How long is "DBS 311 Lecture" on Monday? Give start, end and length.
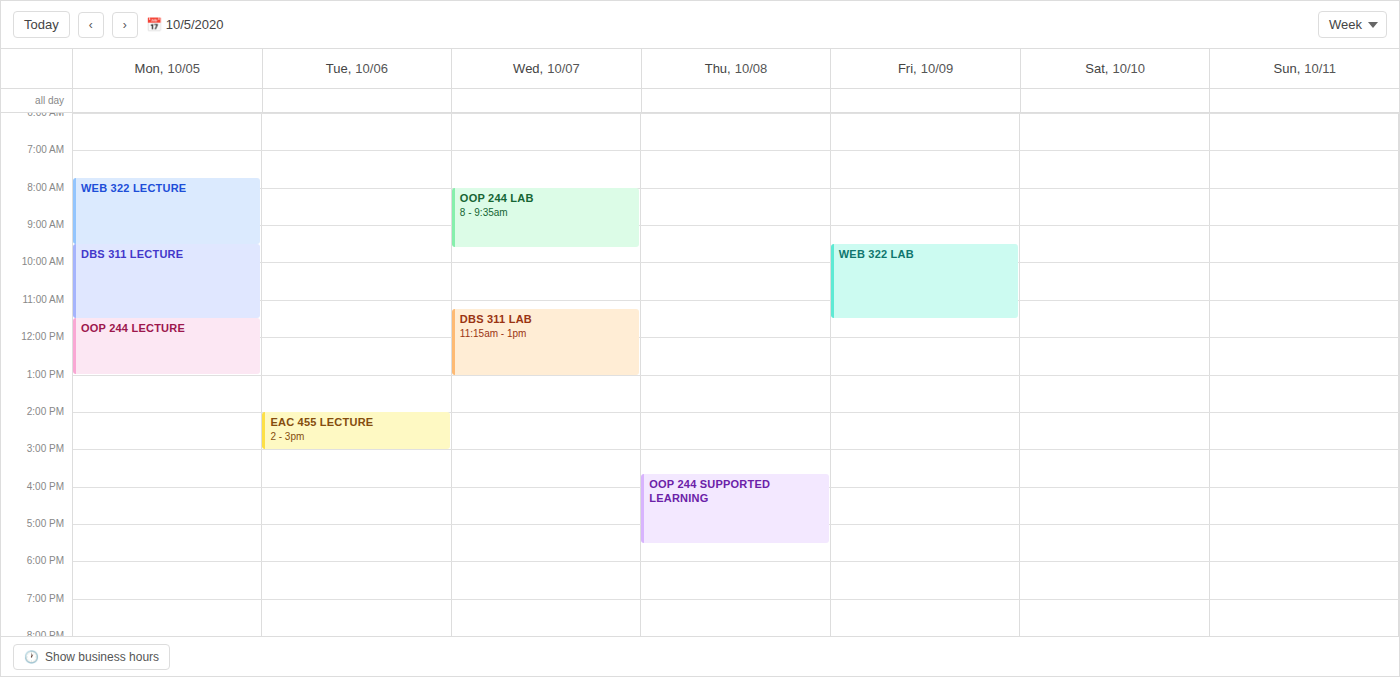
9:30 AM to 11:30 AM, 2 hours